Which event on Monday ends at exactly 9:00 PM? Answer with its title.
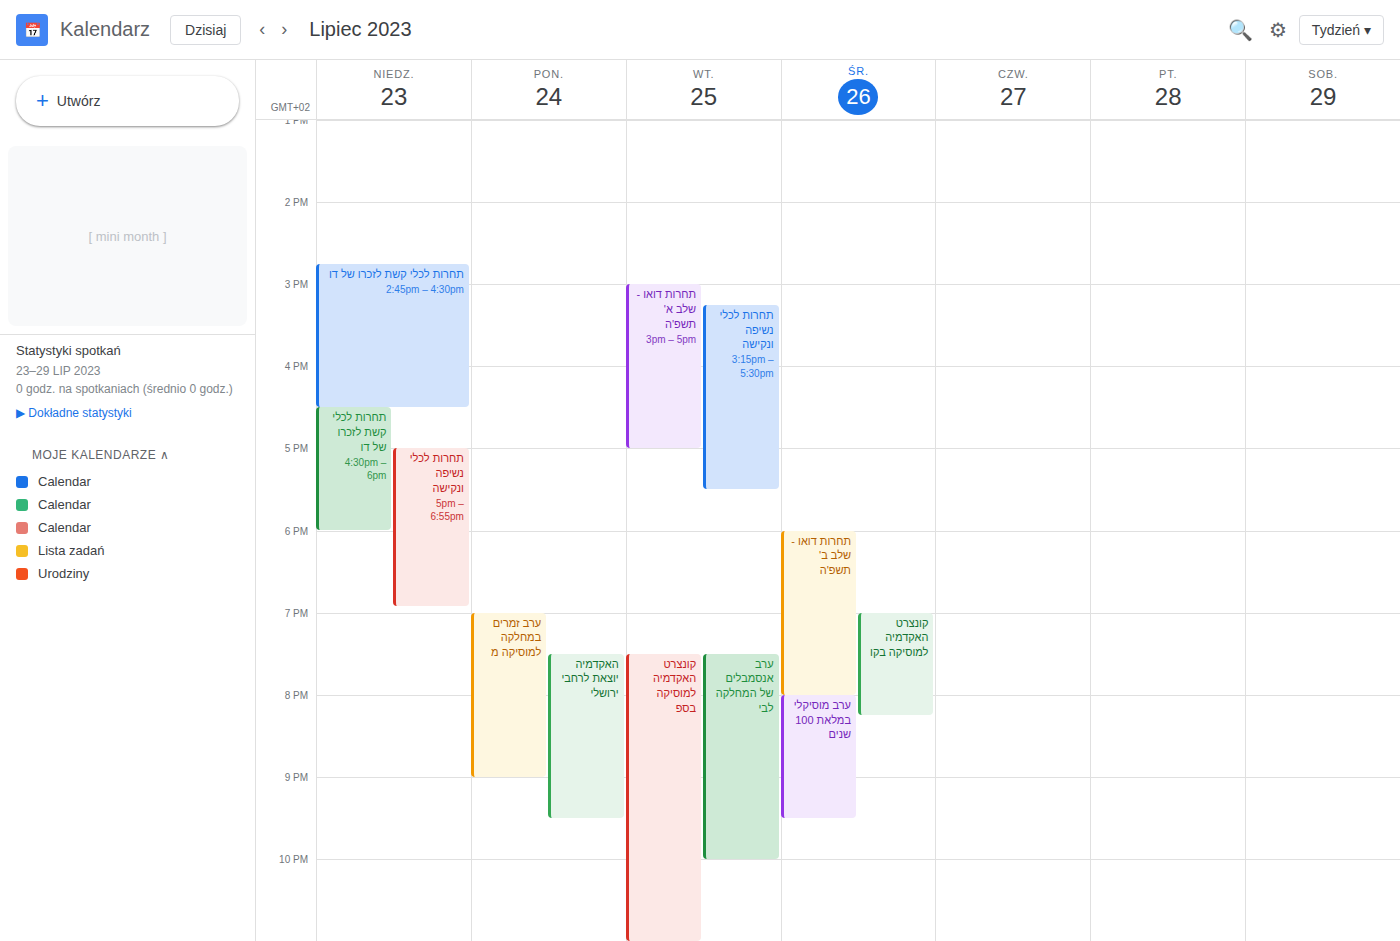
"ערב זמרים במחלקה למוסיקה מ"